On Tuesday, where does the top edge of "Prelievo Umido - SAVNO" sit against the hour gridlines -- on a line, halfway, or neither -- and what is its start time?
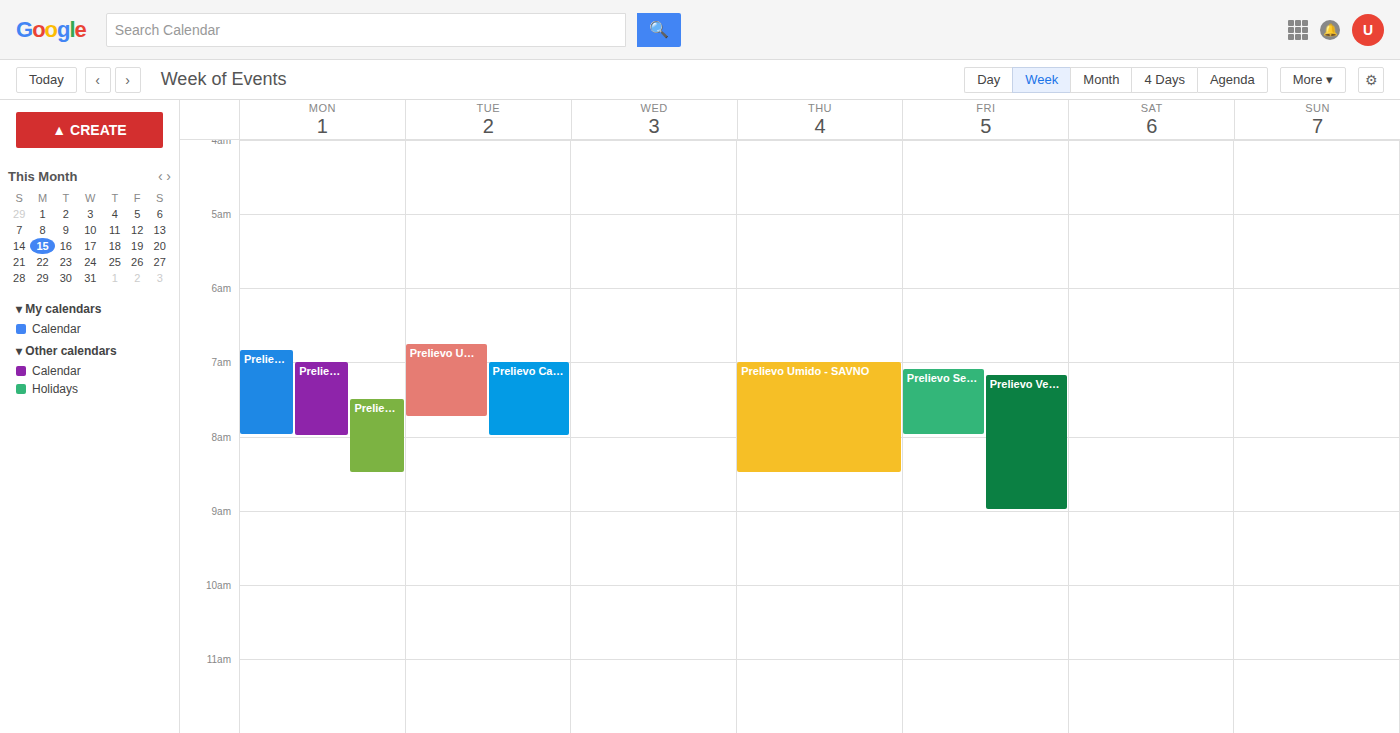
06:45 -- neither: three quarters of the way from the 06:00 line to the 07:00 line.